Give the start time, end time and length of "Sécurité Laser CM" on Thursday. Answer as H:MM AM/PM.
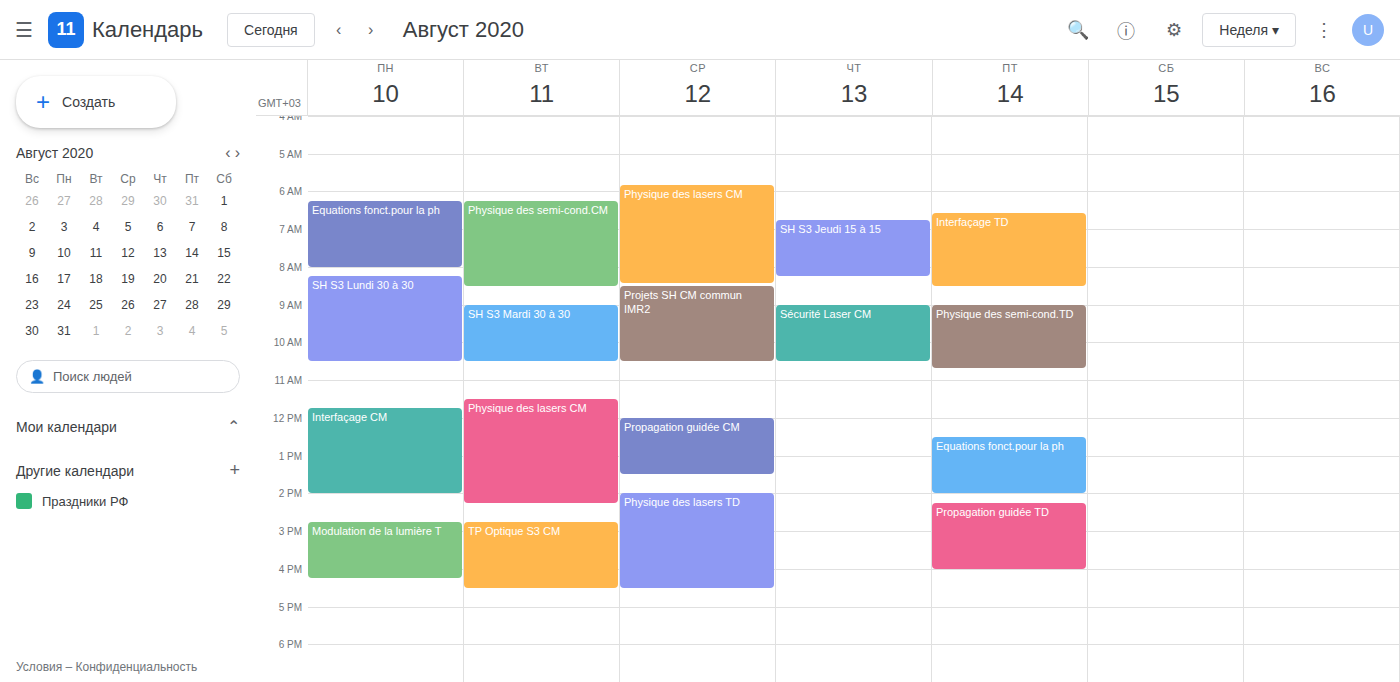
9:00 AM to 10:30 AM, 1 hour 30 minutes